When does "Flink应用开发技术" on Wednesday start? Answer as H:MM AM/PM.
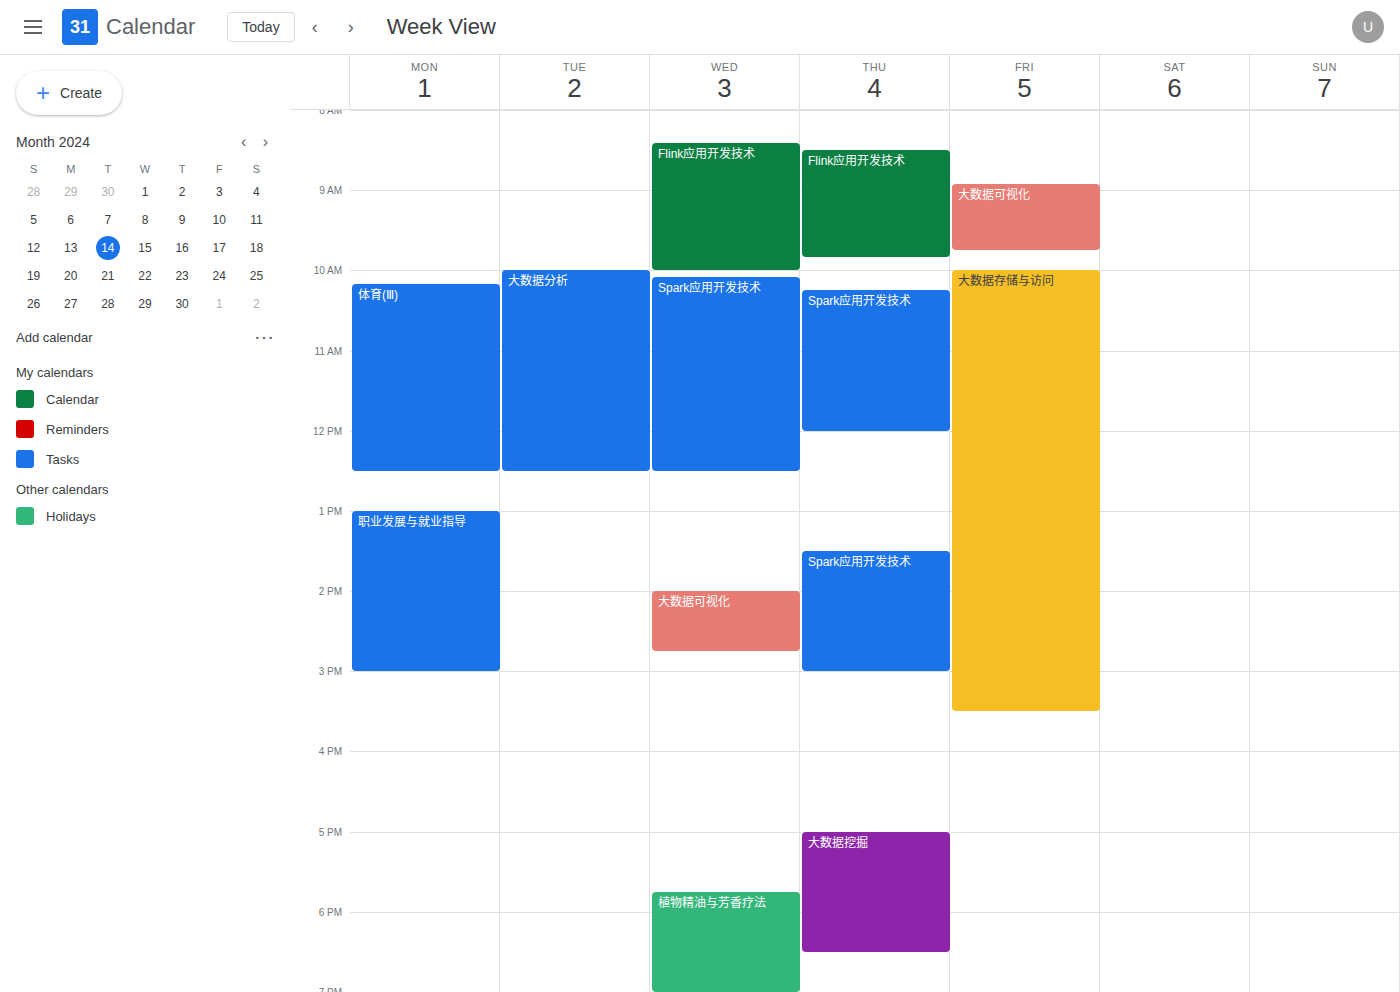
8:25 AM